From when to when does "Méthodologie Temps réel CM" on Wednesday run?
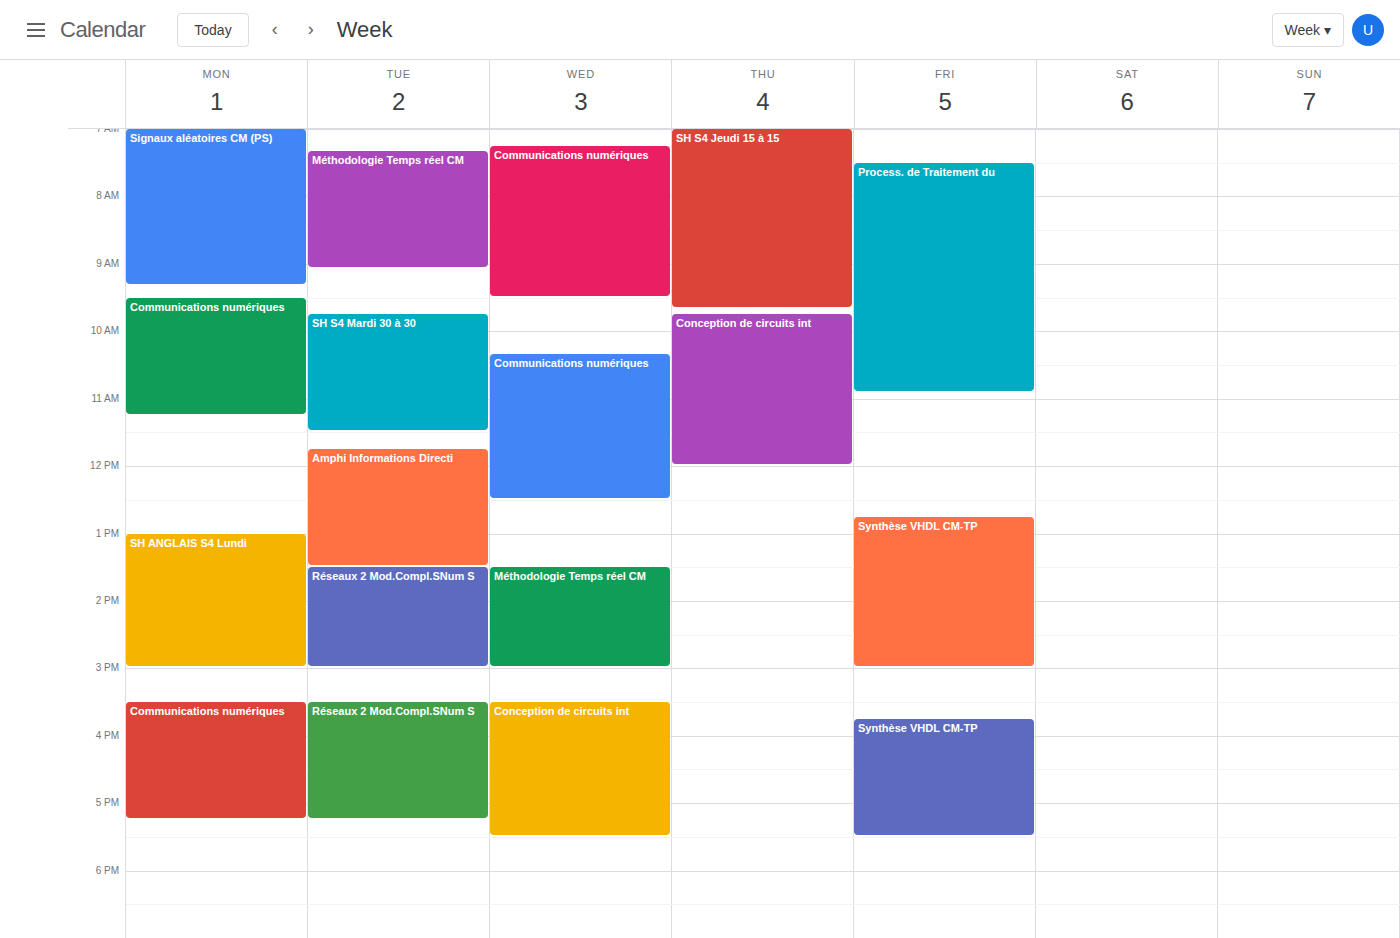
1:30 PM to 3:00 PM